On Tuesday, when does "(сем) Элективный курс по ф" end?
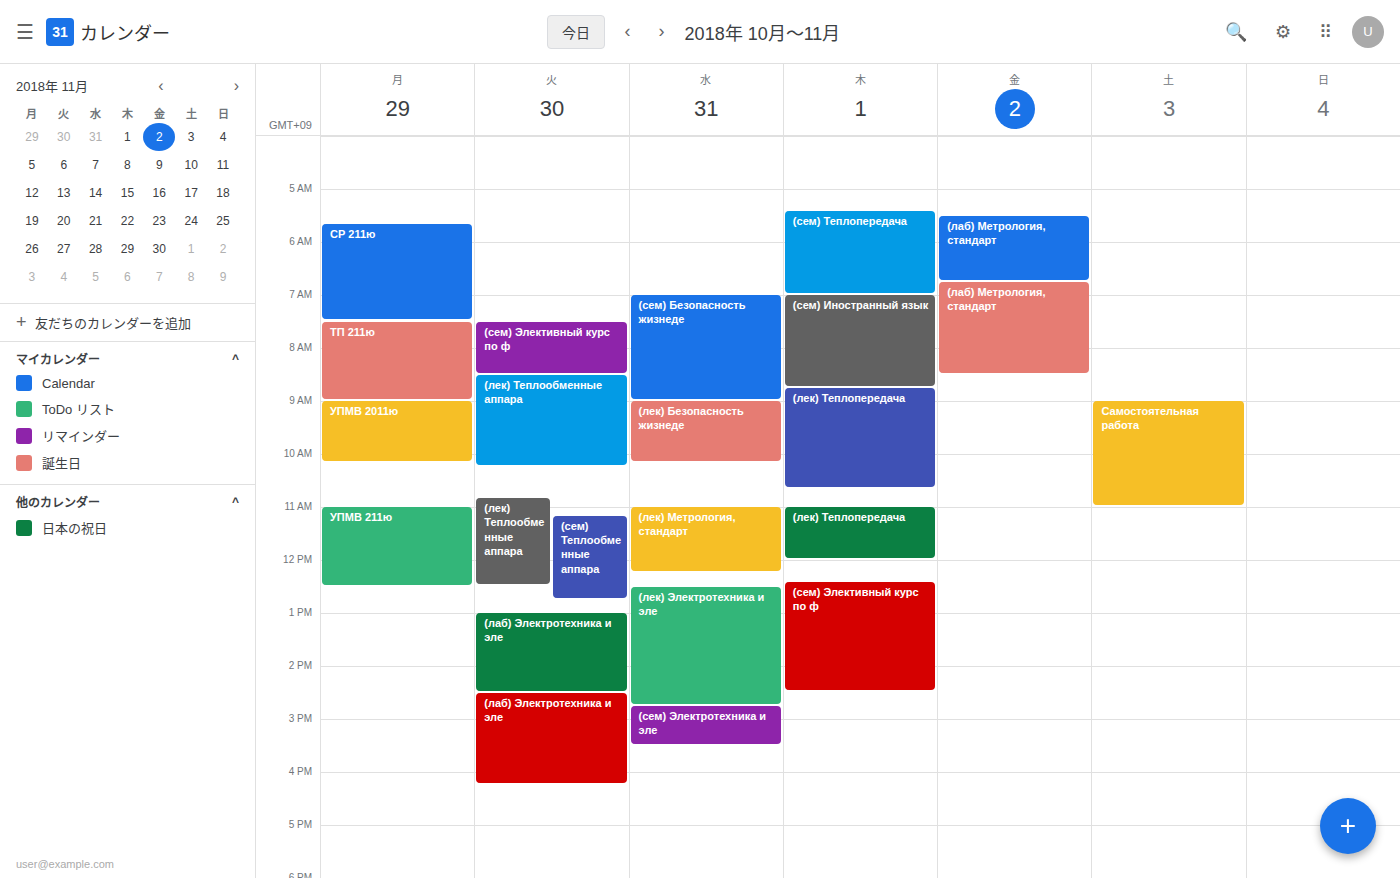
8:30 AM